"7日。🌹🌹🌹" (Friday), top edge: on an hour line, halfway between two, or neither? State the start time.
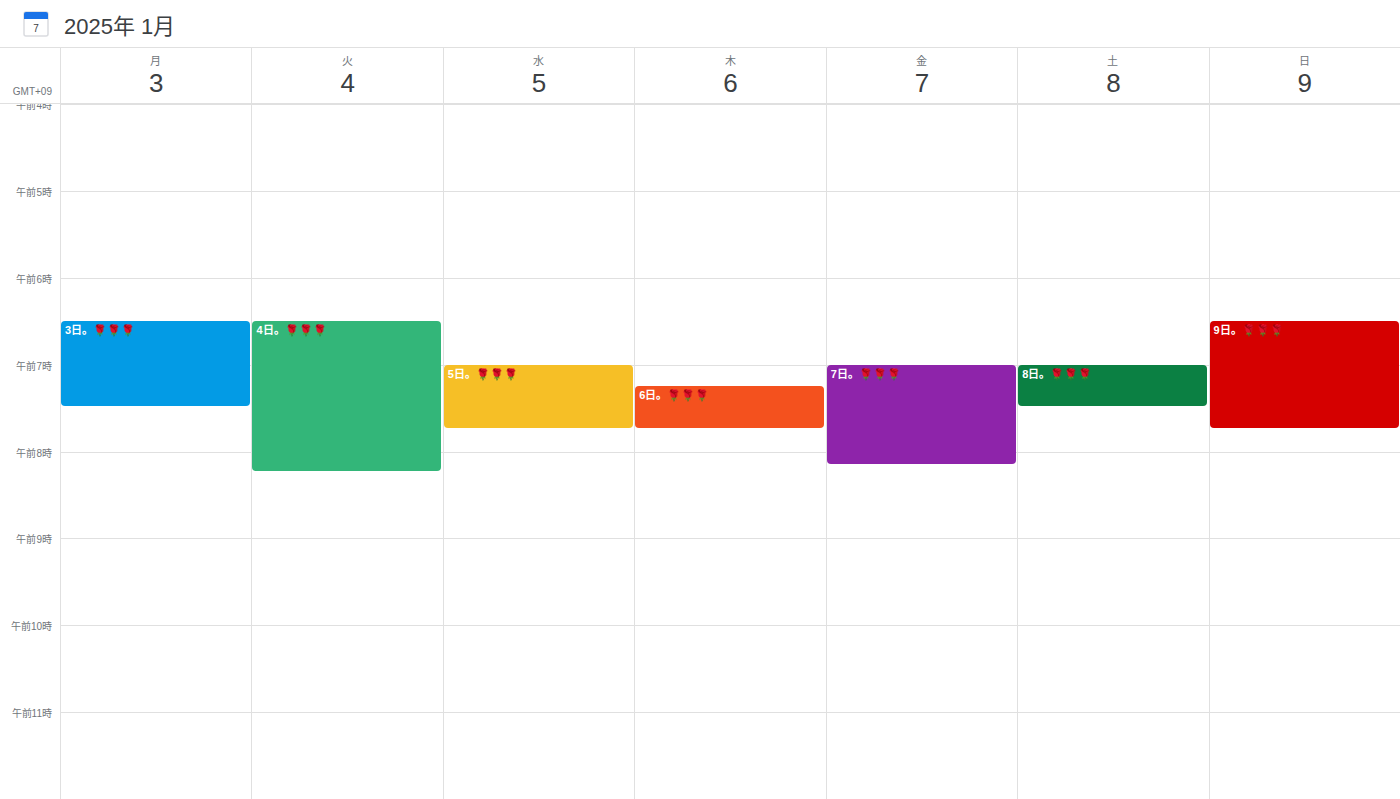
7:00 AM -- exactly on the 7 AM line.